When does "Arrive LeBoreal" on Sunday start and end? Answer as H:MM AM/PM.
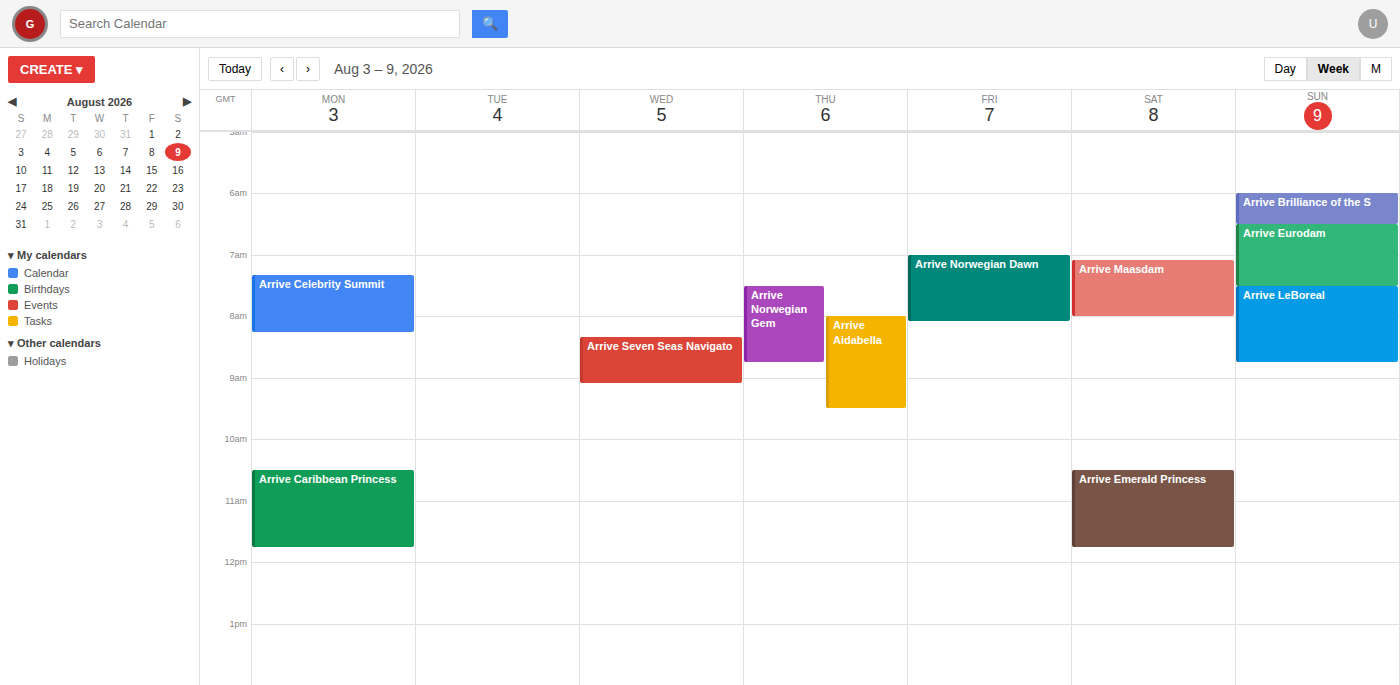
7:30 AM to 8:45 AM